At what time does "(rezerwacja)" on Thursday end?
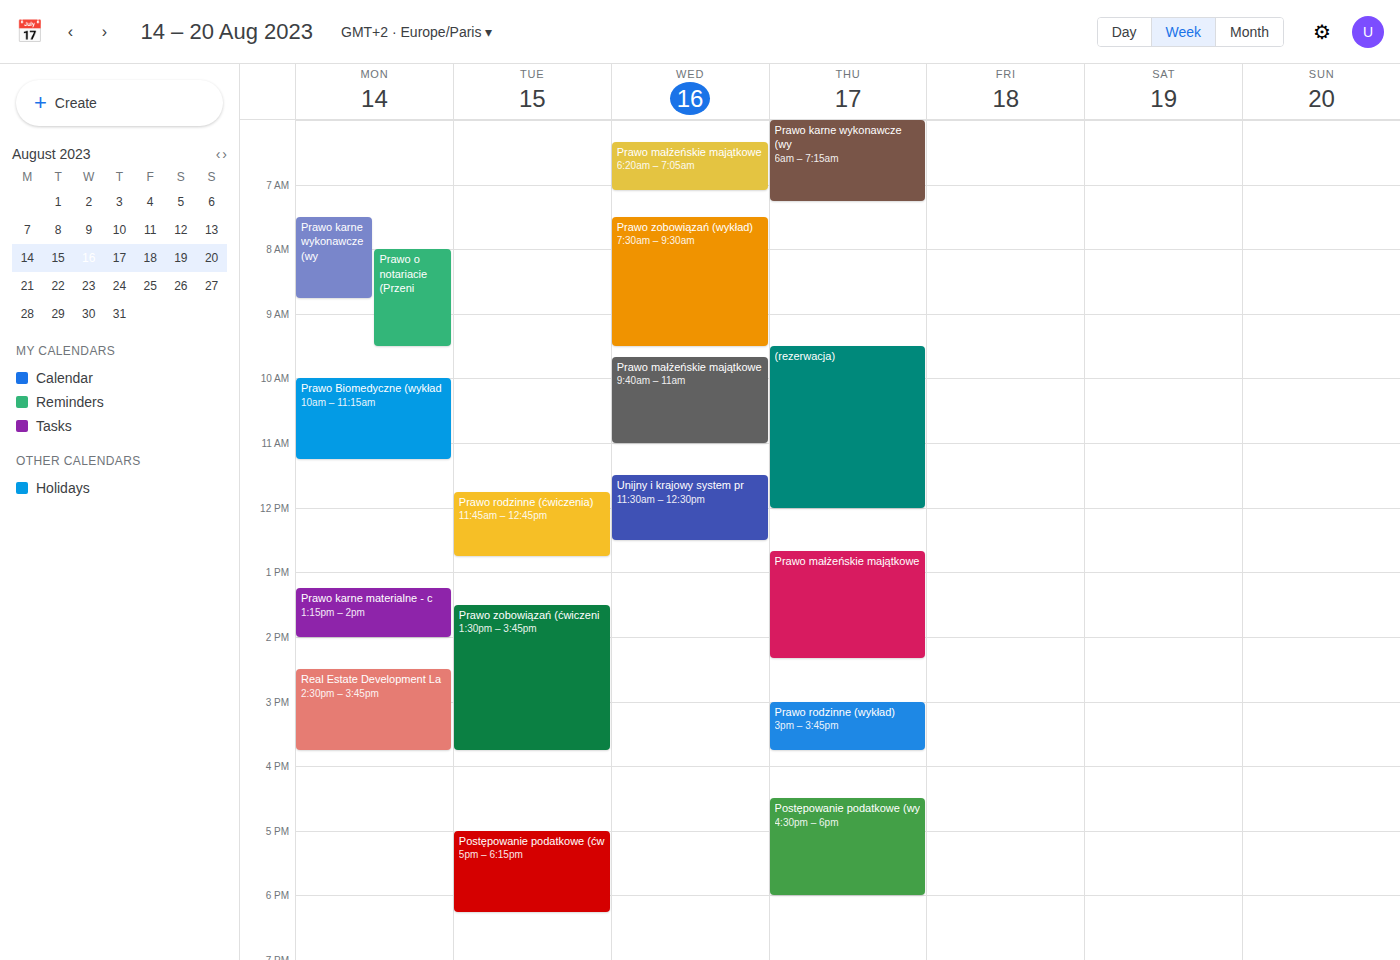
12:00 PM